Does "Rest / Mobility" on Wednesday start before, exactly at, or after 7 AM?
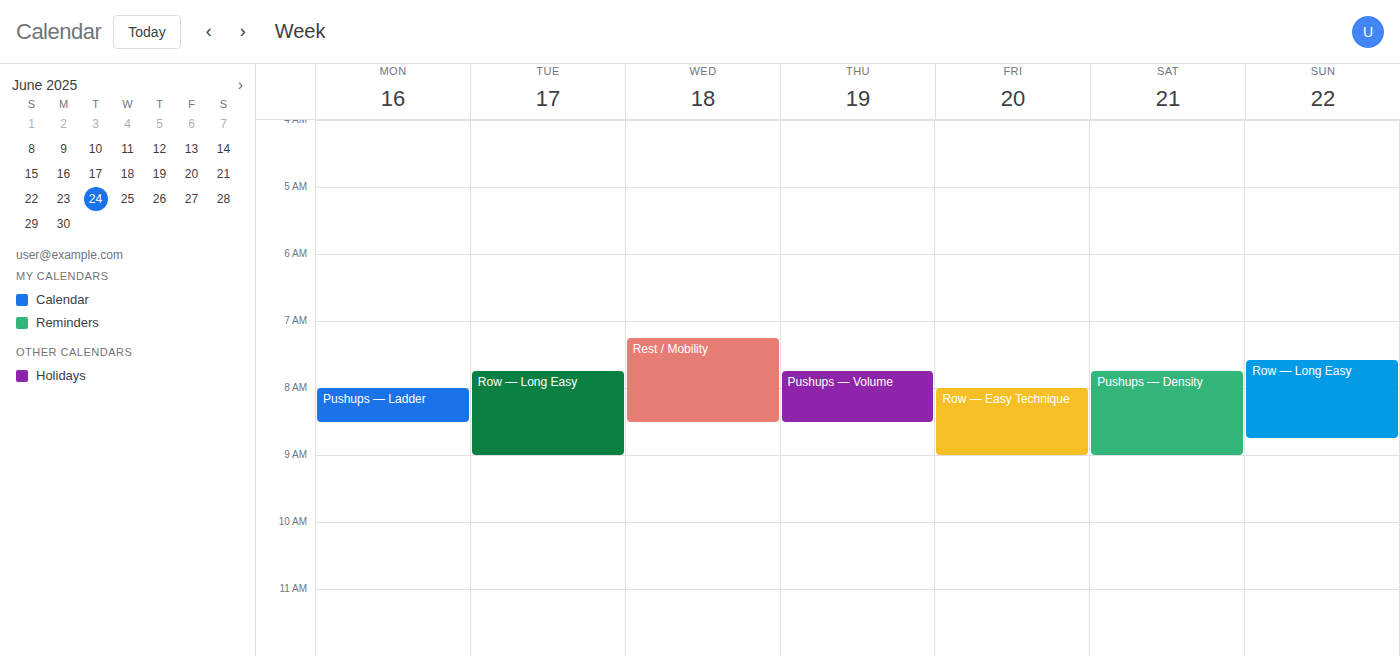
7:15 AM -- after 7 AM, 15 minutes below the 7 AM line.